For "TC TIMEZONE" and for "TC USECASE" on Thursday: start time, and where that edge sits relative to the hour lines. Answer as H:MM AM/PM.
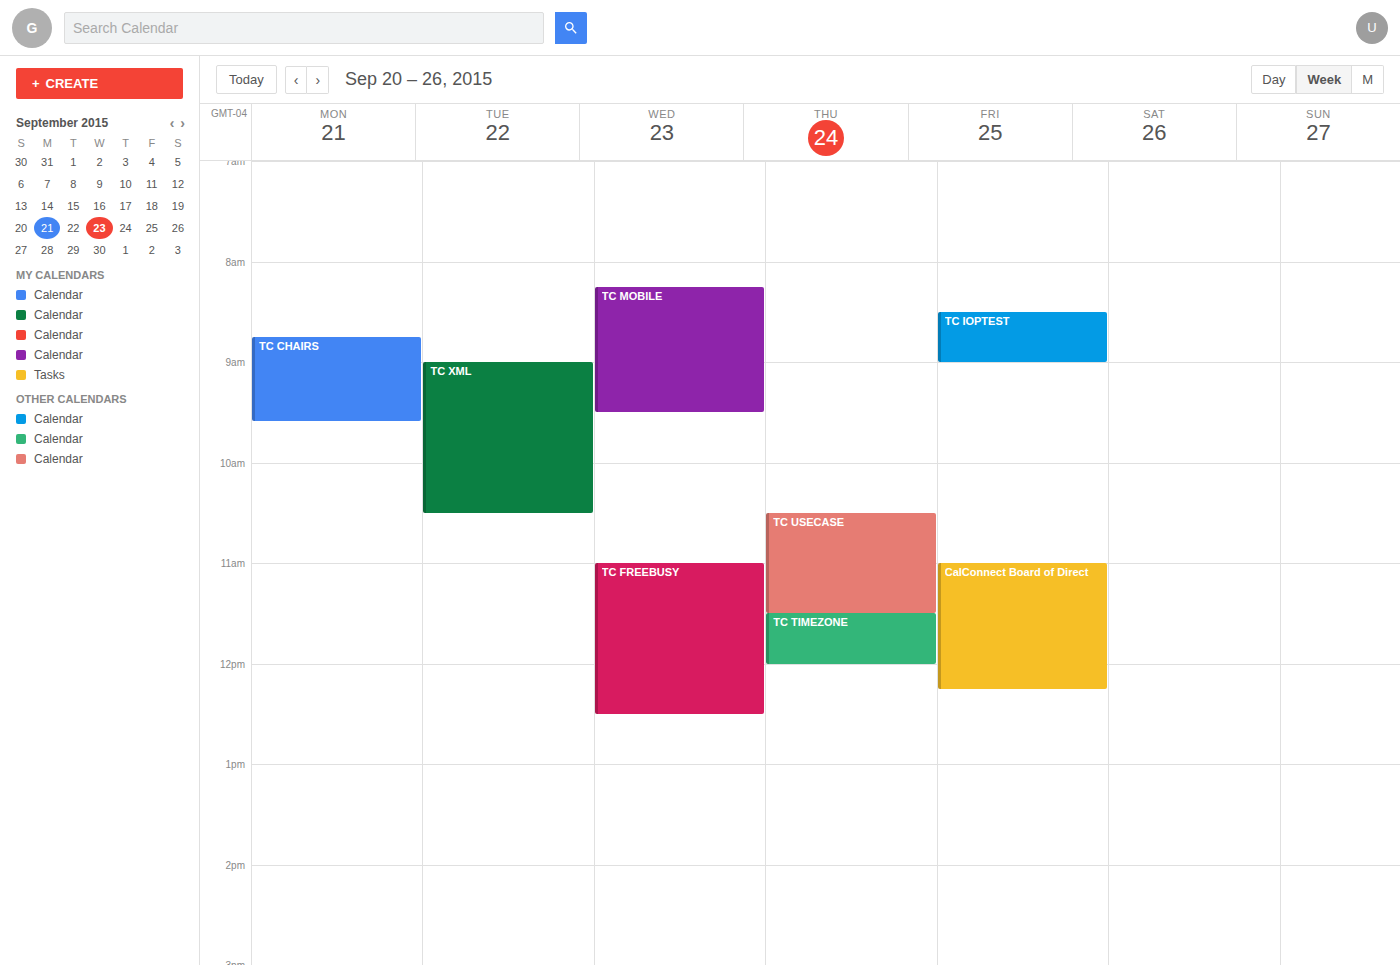
"TC TIMEZONE": 11:30 AM, halfway between the 11 AM and 12 PM lines. "TC USECASE": 10:30 AM, halfway between the 10 AM and 11 AM lines.